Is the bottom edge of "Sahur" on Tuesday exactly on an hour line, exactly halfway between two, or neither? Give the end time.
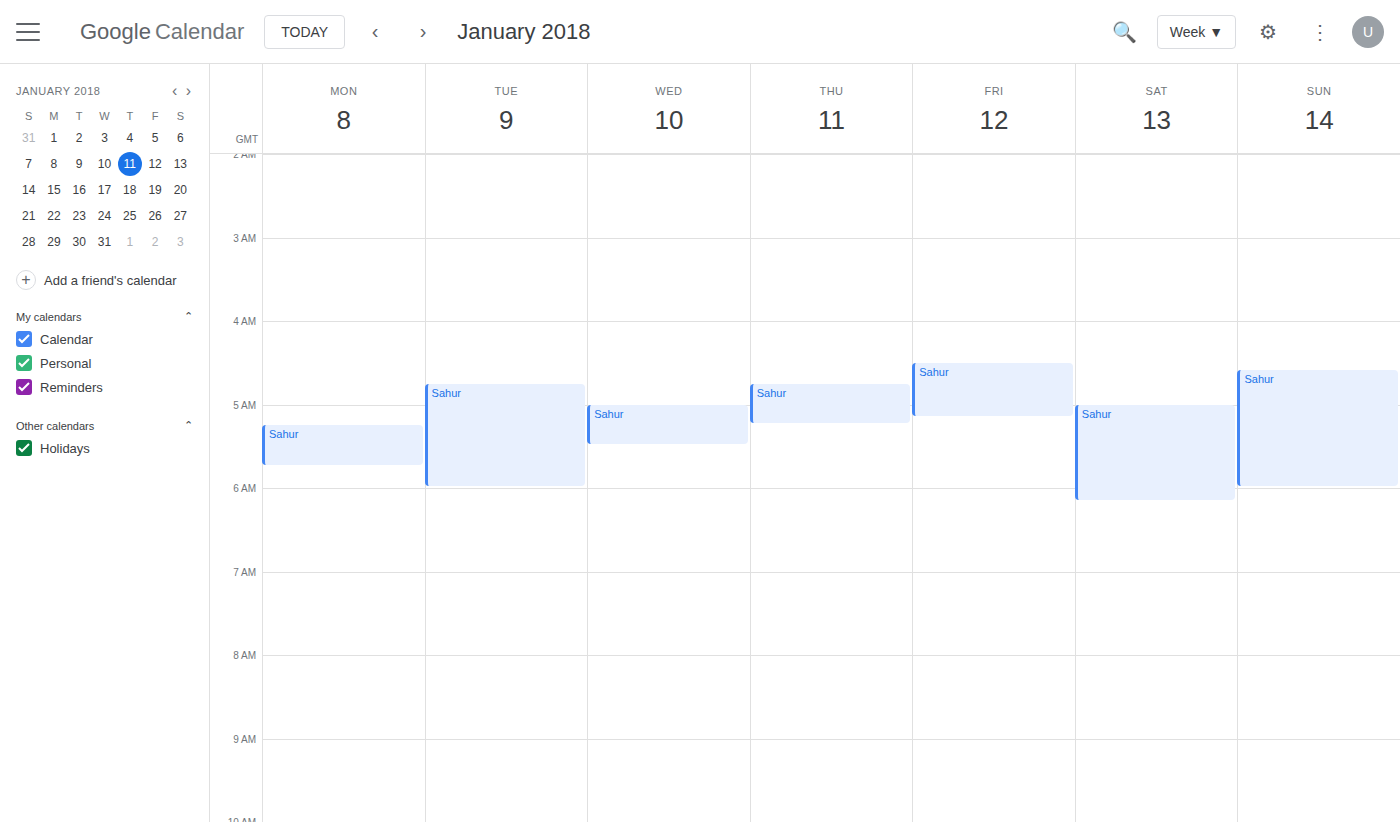
6:00 AM -- exactly on the 6 AM line.